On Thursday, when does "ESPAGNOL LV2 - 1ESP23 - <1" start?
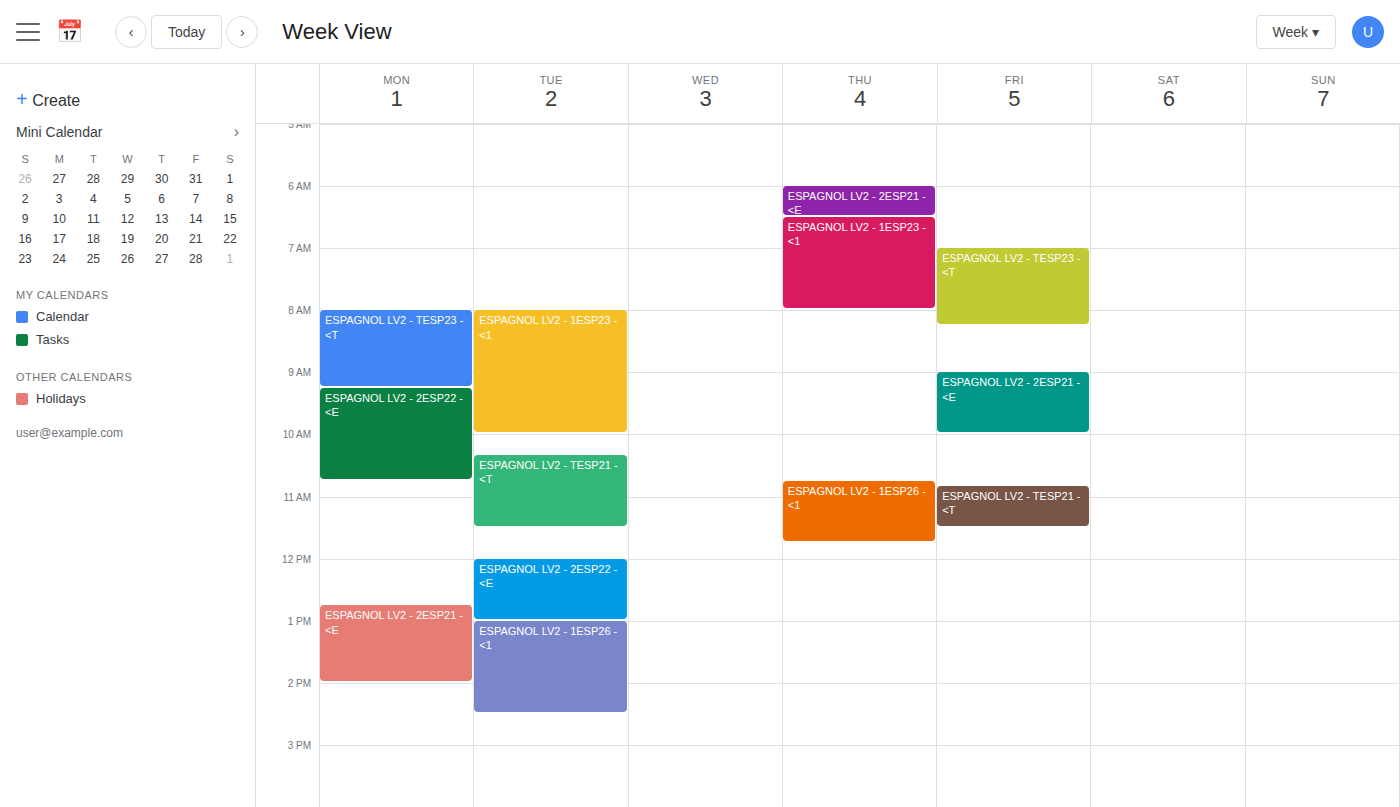
6:30 AM